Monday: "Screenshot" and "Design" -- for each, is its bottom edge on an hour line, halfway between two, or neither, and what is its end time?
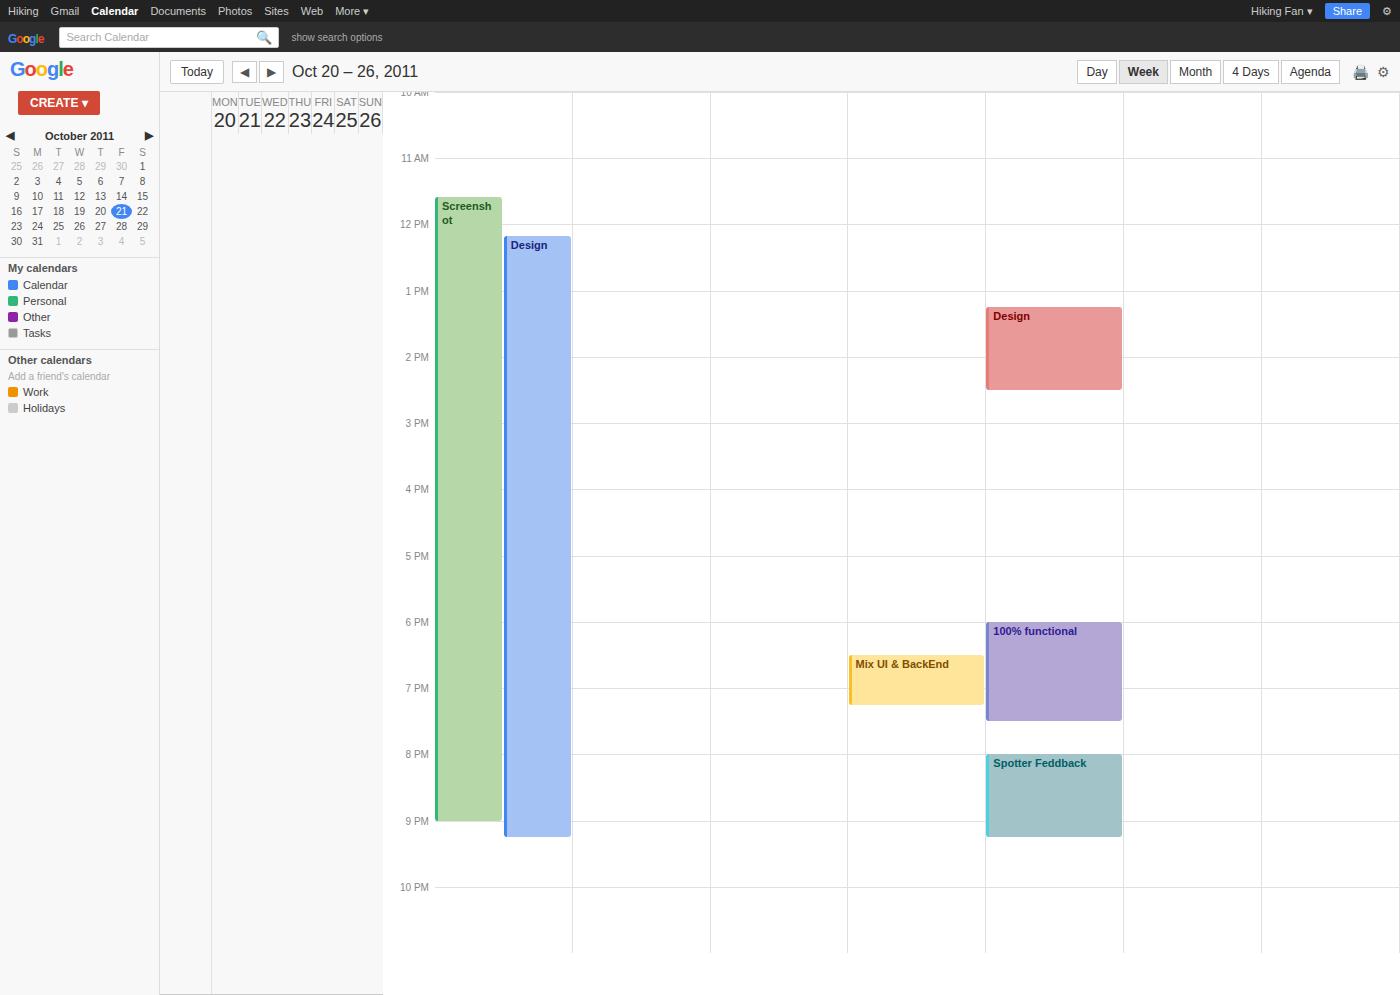
"Screenshot": 9:00 PM, exactly on the 9 PM line. "Design": 9:15 PM, neither: a quarter of the way from the 9 PM line to the 10 PM line.